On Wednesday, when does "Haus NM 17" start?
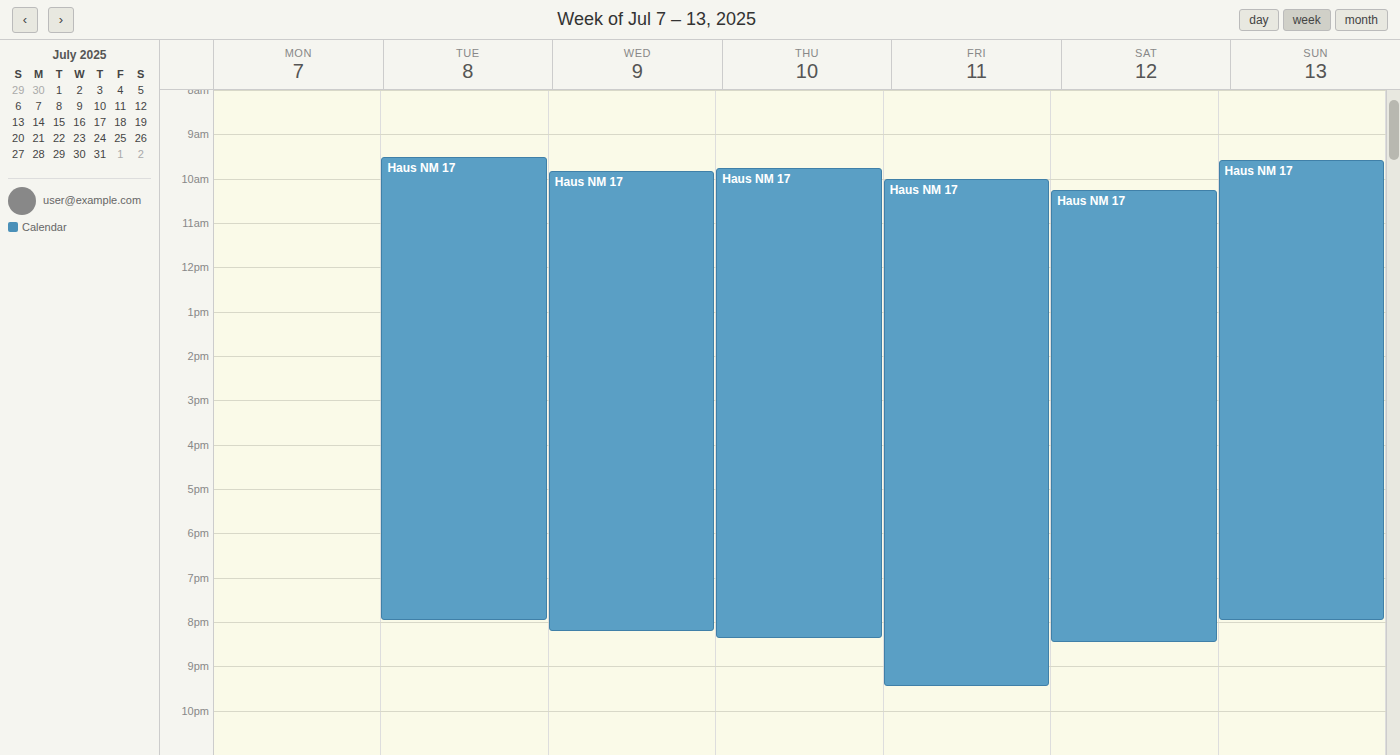
9:50 AM